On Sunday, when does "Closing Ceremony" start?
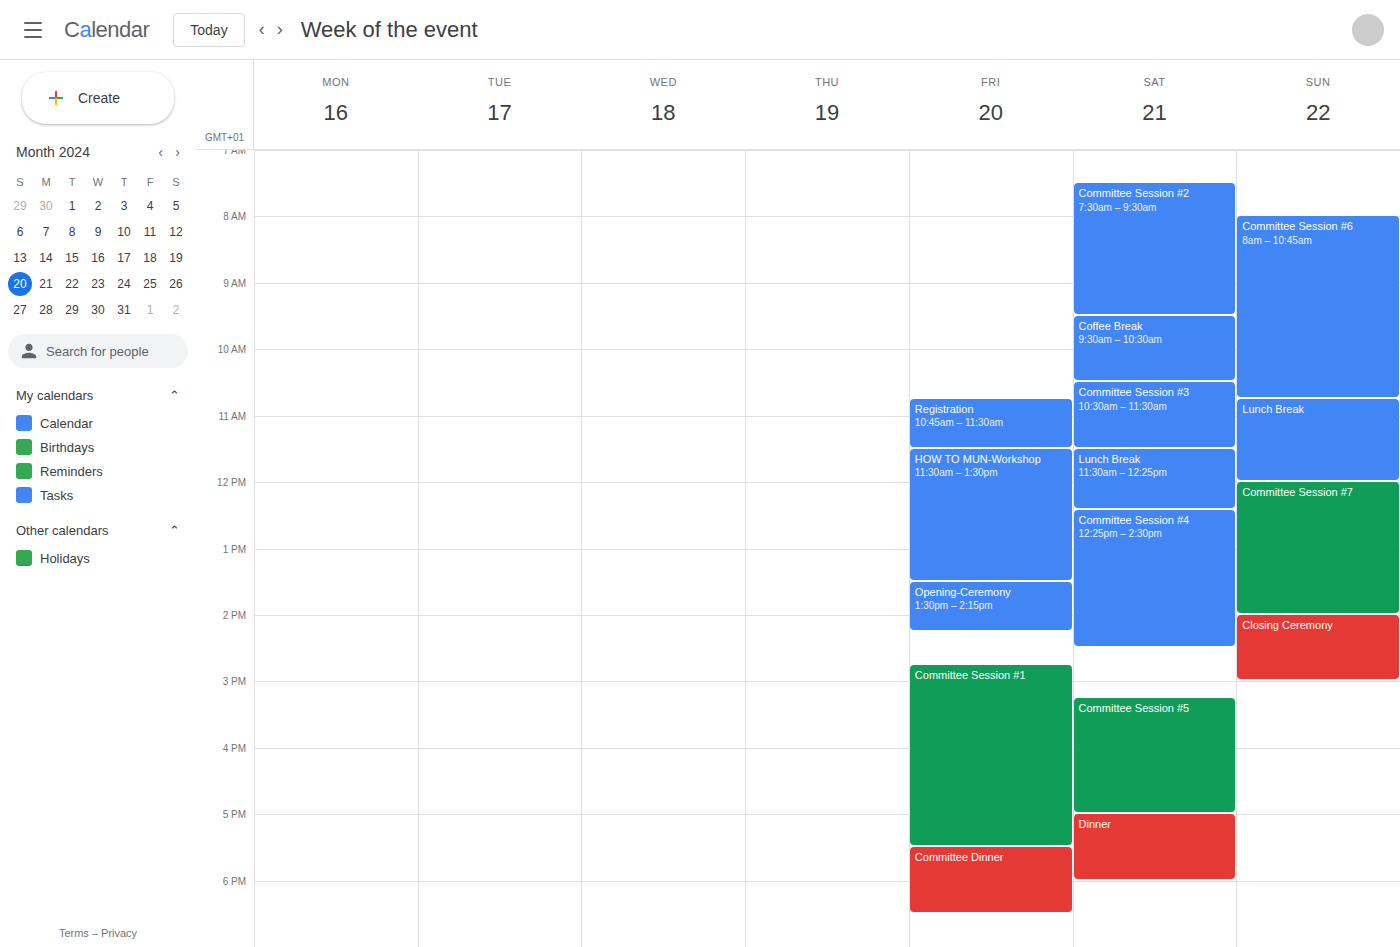
2:00 PM